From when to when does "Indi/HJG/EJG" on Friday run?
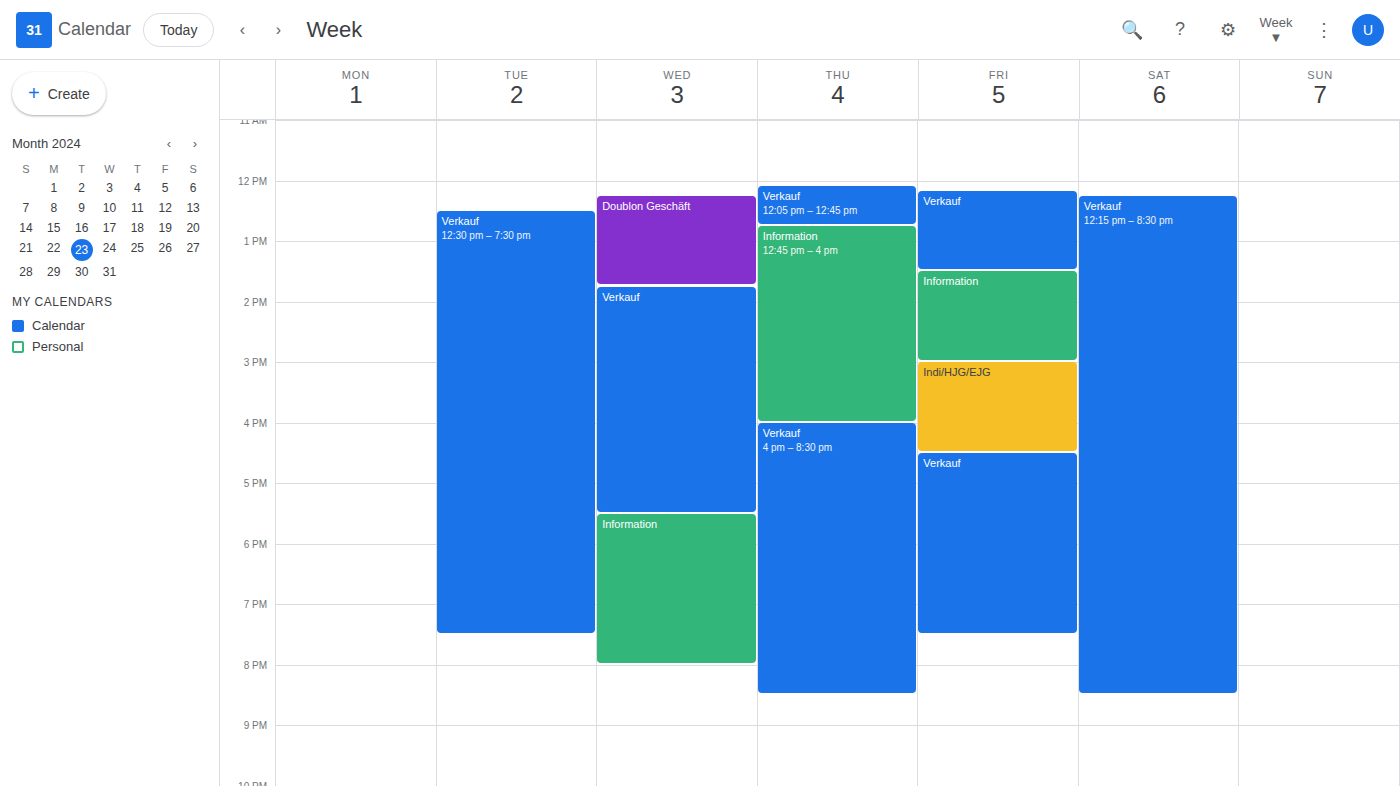
3:00 PM to 4:30 PM